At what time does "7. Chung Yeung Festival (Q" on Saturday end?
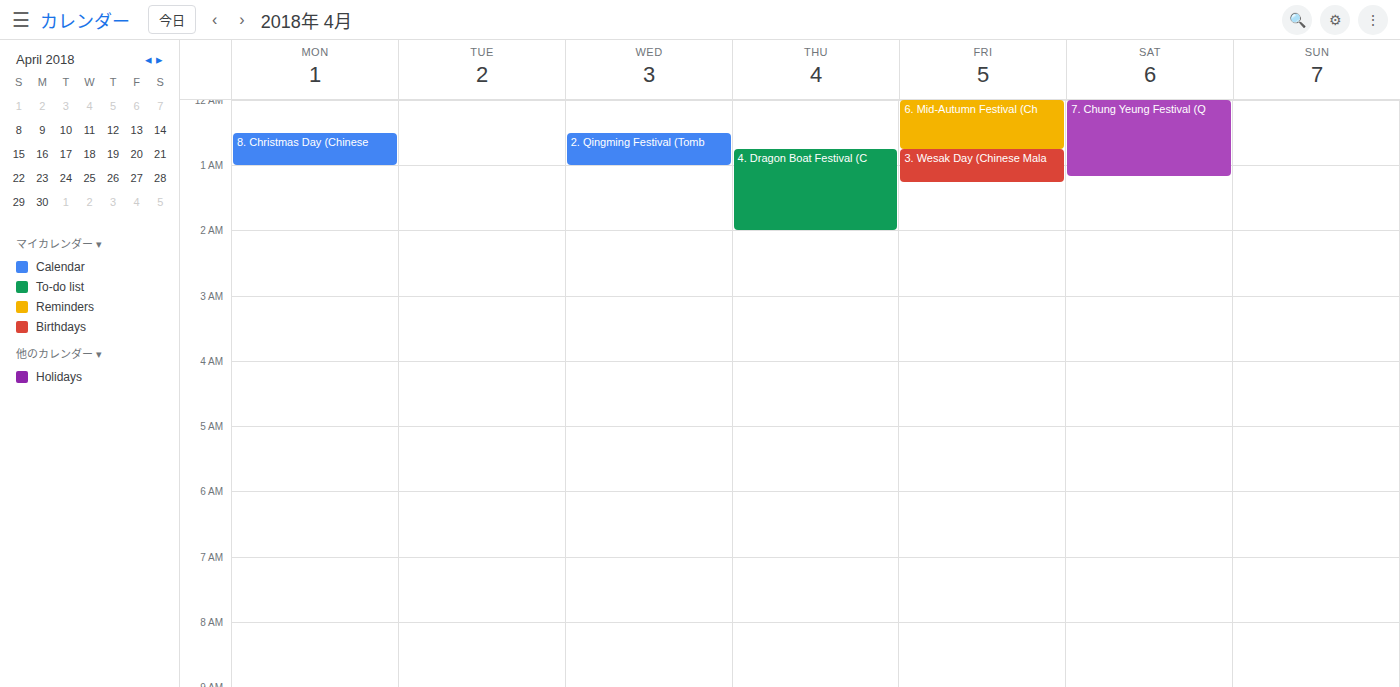
1:10 AM